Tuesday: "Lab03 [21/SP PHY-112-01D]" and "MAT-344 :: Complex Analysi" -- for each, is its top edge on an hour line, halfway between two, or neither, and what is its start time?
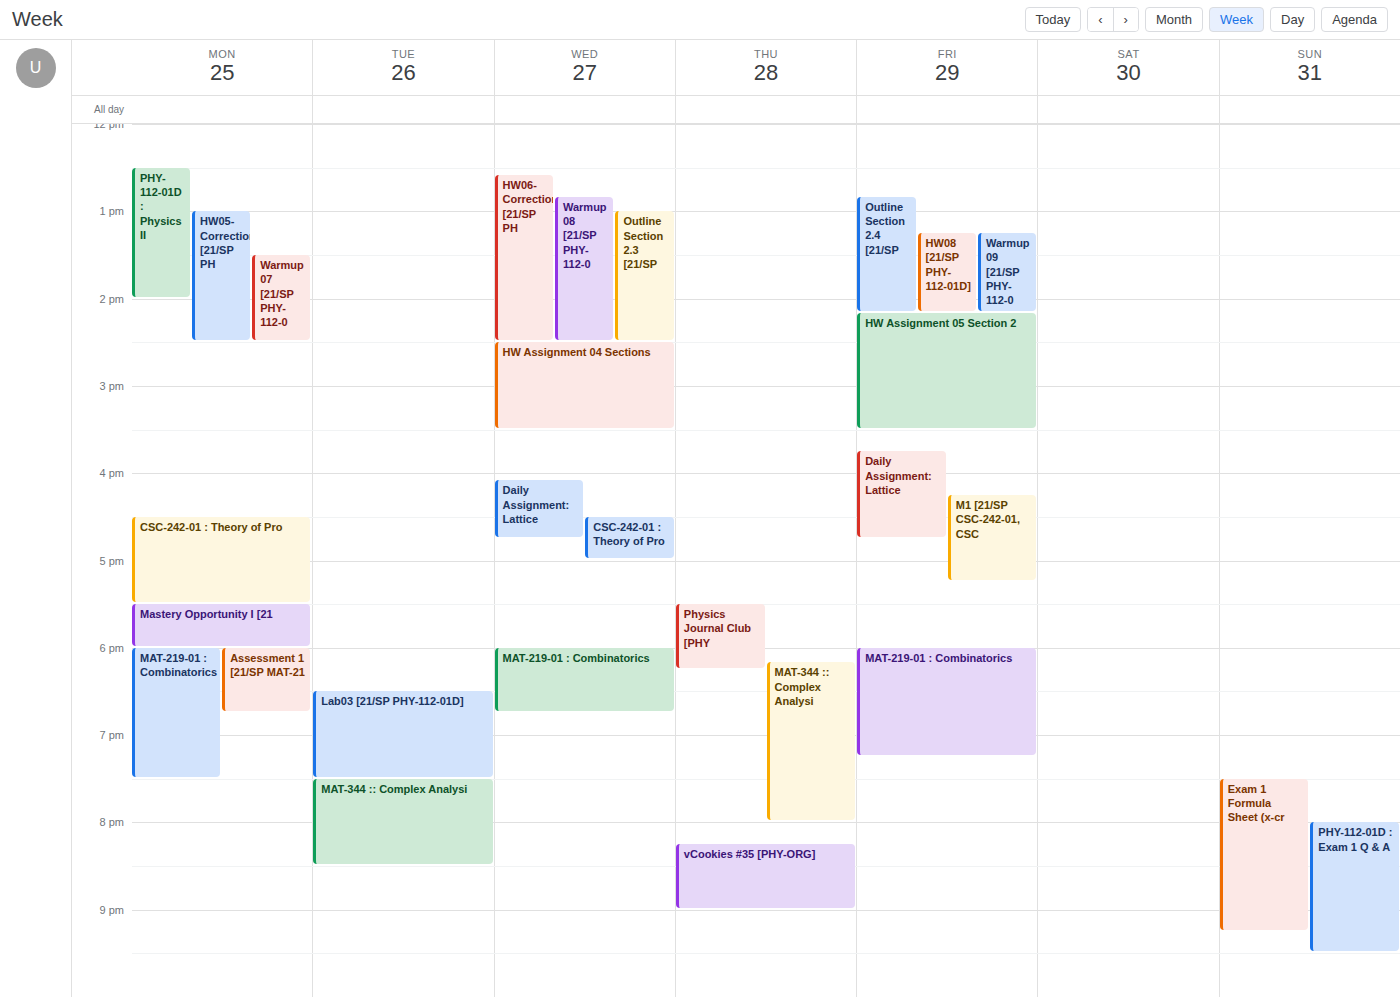
"Lab03 [21/SP PHY-112-01D]": 6:30 PM, halfway between the 6 PM and 7 PM lines. "MAT-344 :: Complex Analysi": 7:30 PM, halfway between the 7 PM and 8 PM lines.